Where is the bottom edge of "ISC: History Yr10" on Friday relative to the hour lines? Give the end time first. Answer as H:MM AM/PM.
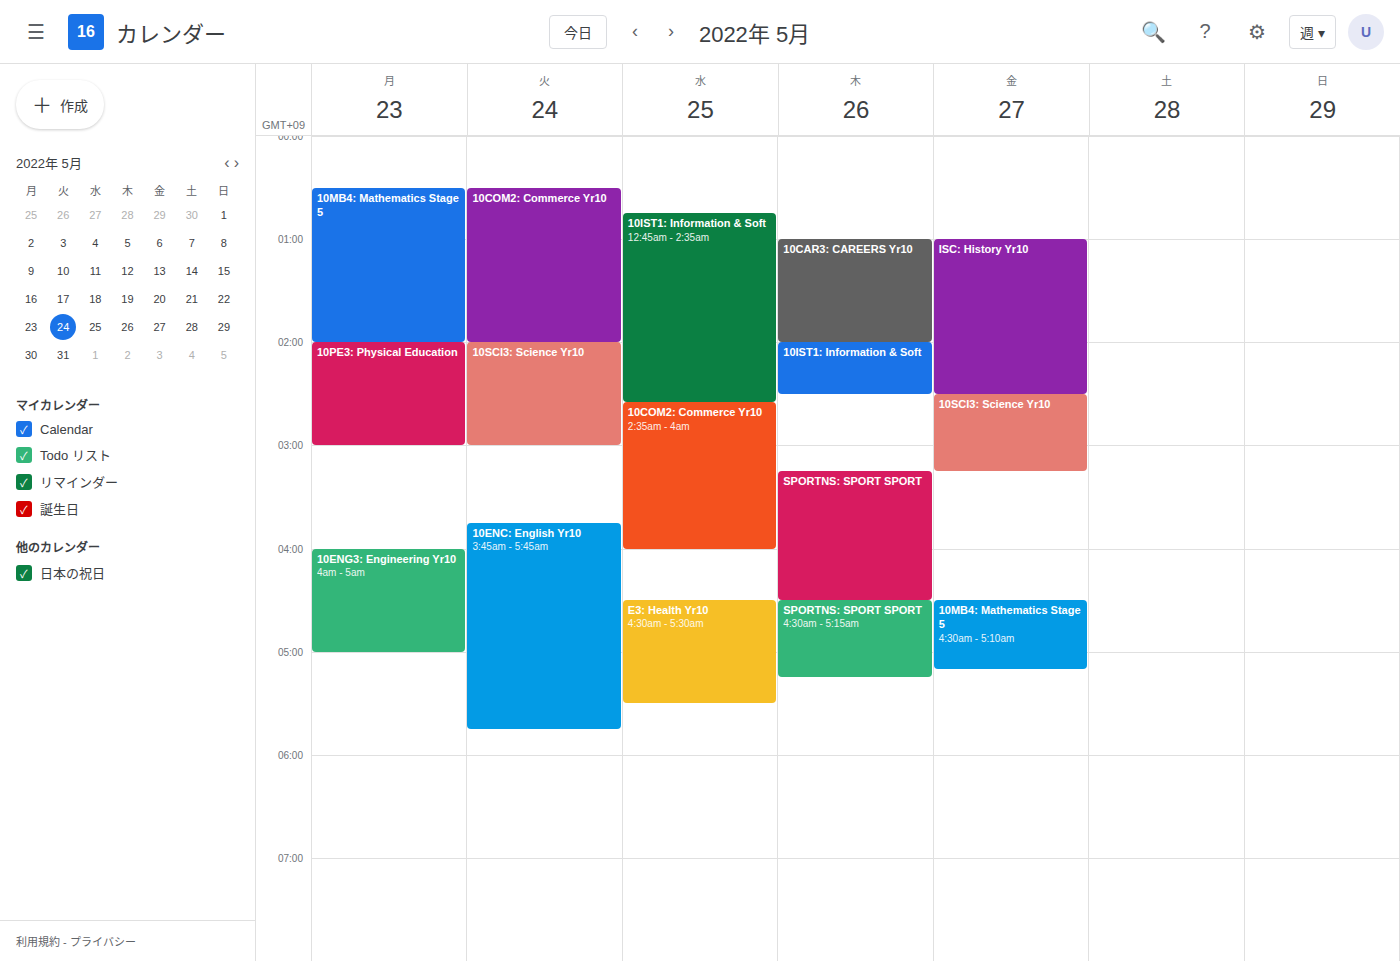
2:30 AM -- halfway between the 2 AM and 3 AM lines.